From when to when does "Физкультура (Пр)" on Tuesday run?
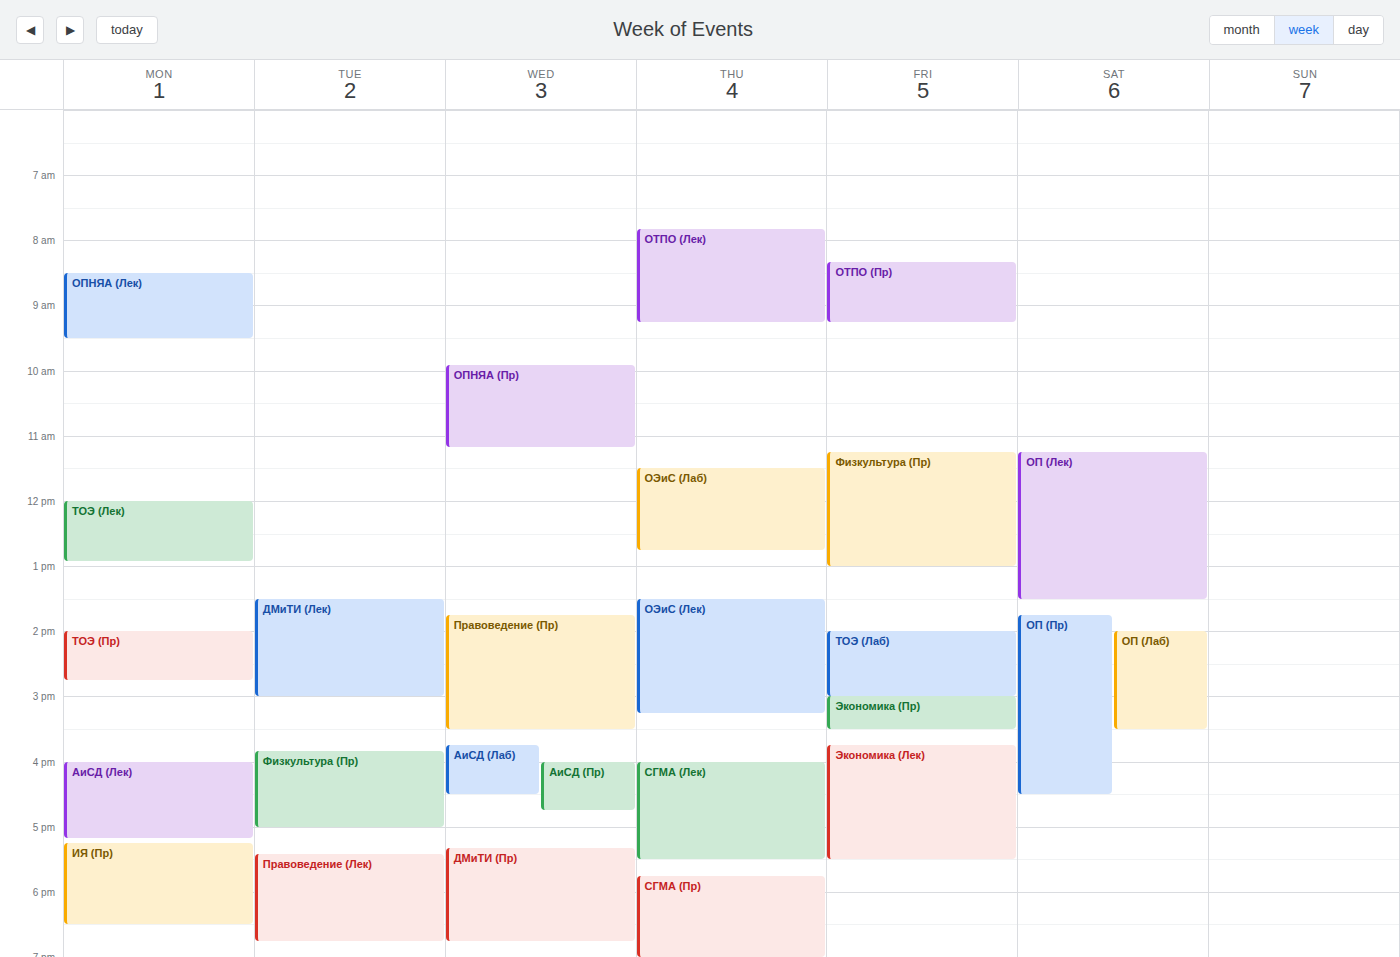
3:50 PM to 5:00 PM